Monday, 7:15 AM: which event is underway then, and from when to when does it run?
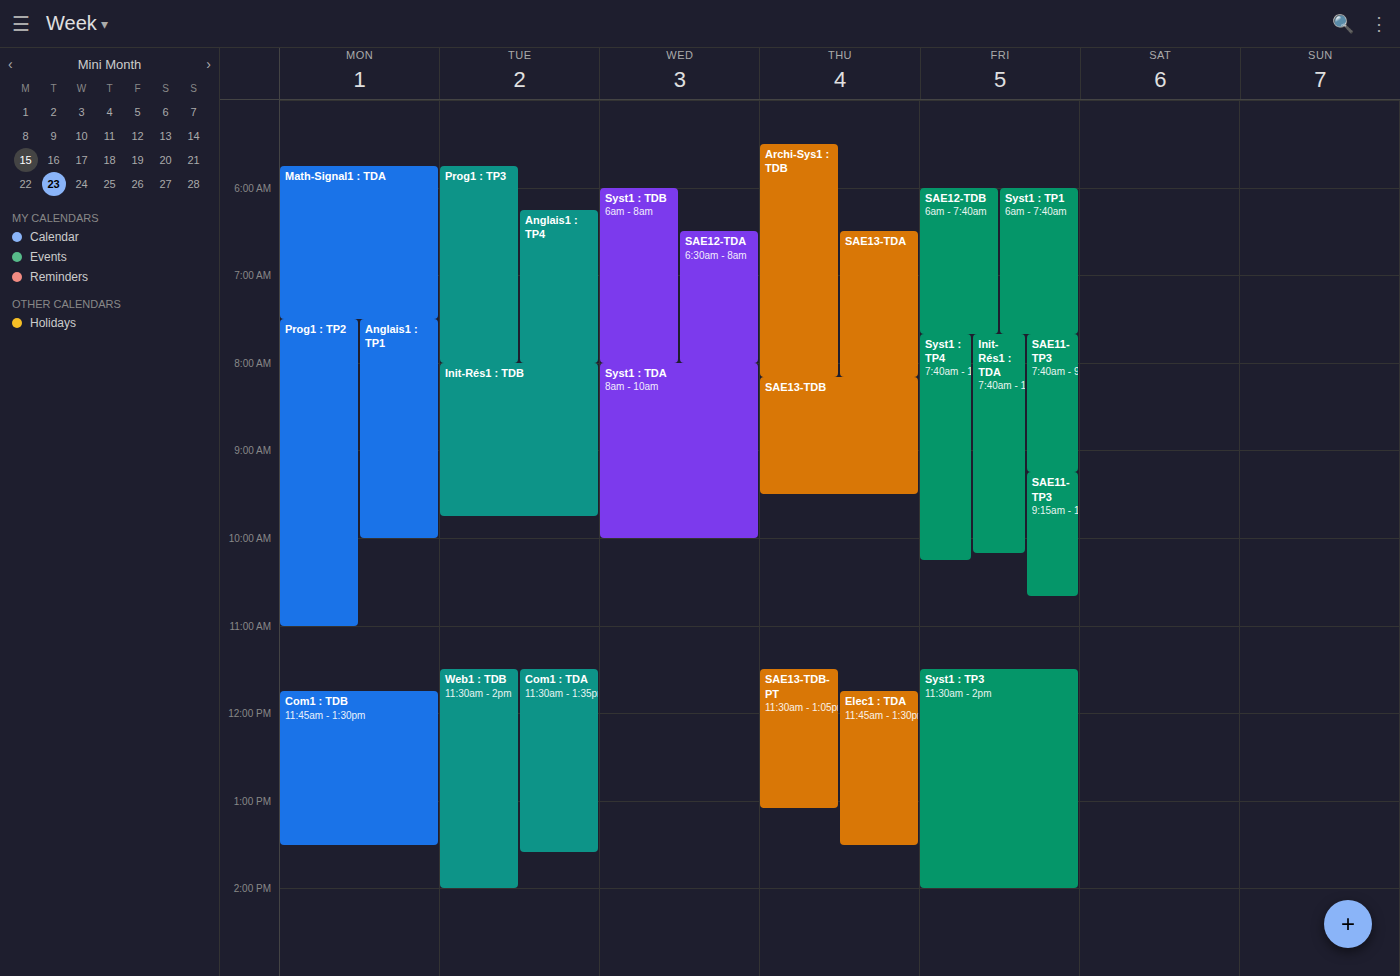
"Math-Signal1 : TDA", 5:45 AM to 7:30 AM